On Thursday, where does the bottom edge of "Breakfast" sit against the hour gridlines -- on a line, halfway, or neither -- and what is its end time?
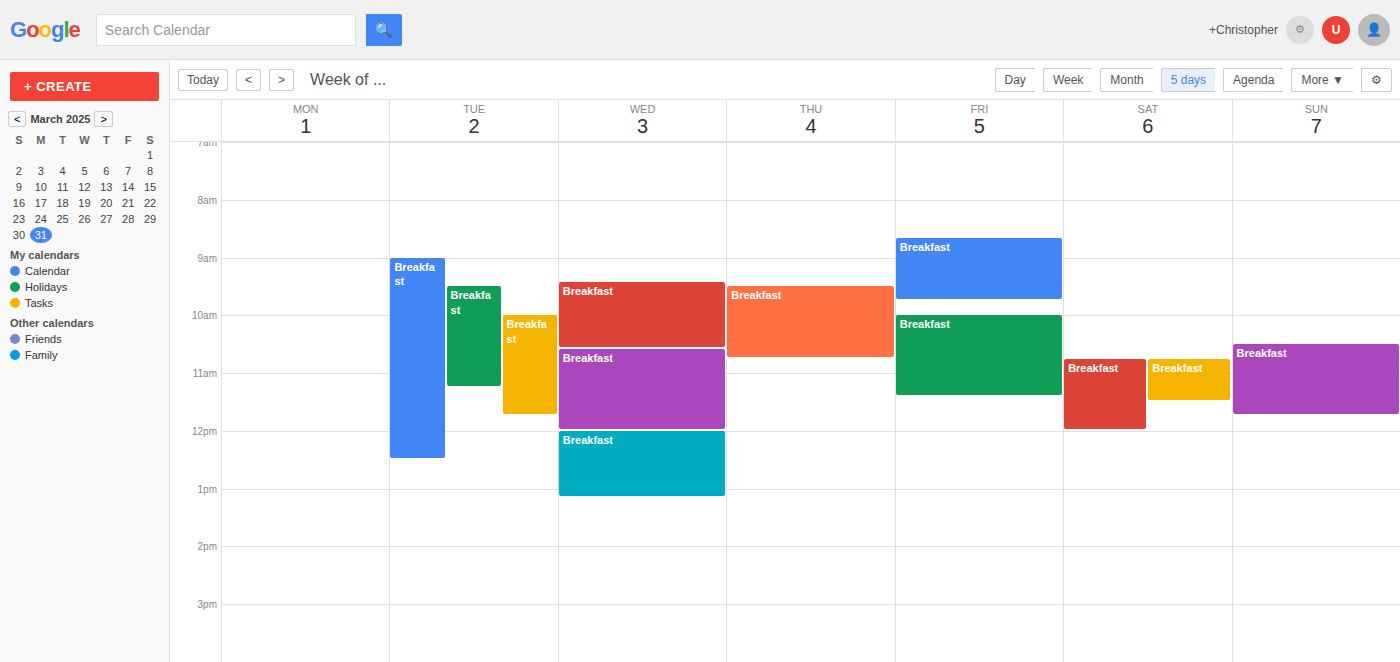
10:45 -- neither: three quarters of the way from the 10:00 line to the 11:00 line.